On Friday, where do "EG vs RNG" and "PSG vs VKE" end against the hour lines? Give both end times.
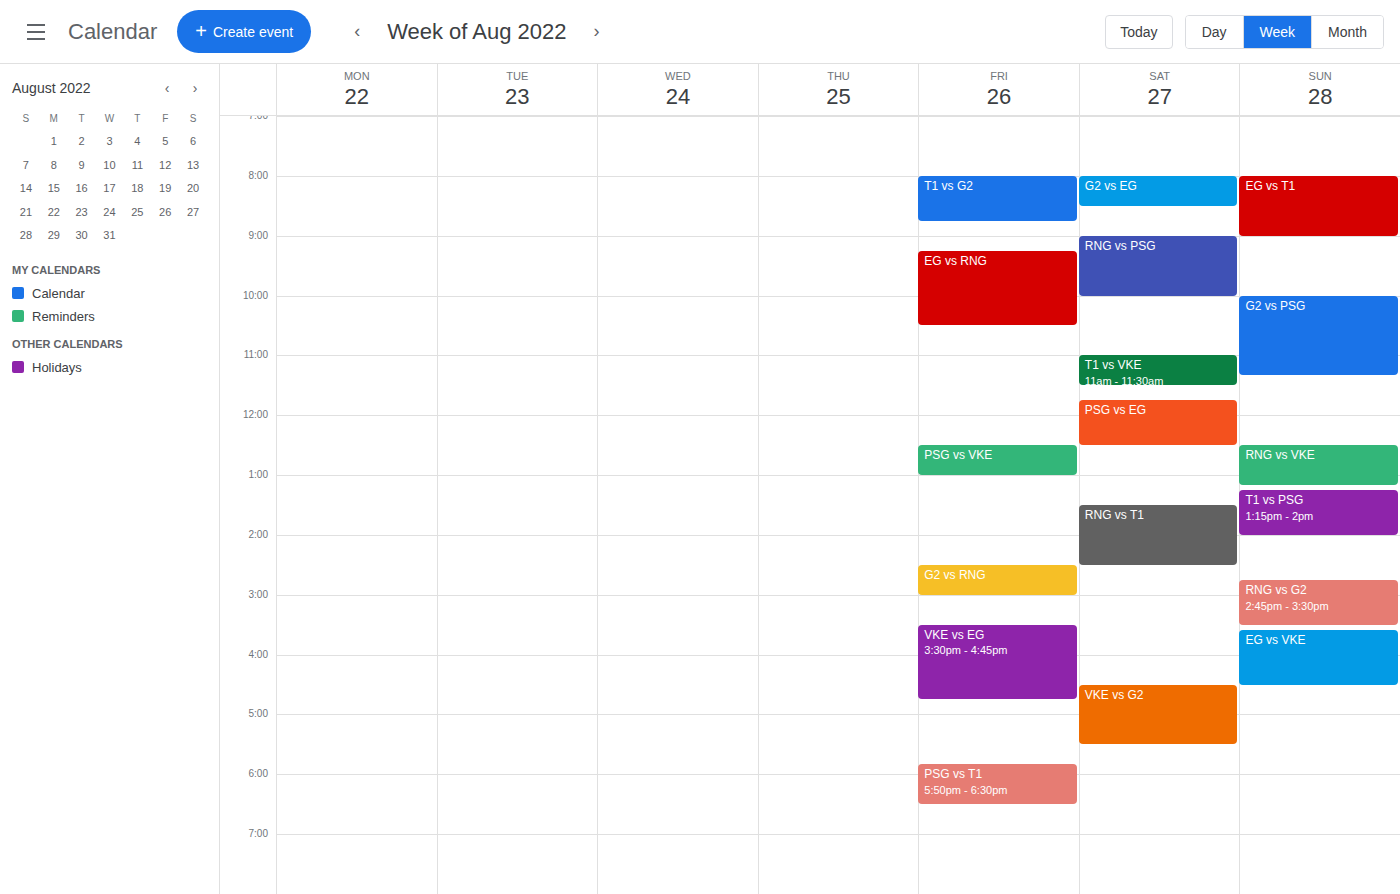
"EG vs RNG": 10:30, halfway between the 10:00 and 11:00 lines. "PSG vs VKE": 13:00, exactly on the 13:00 line.